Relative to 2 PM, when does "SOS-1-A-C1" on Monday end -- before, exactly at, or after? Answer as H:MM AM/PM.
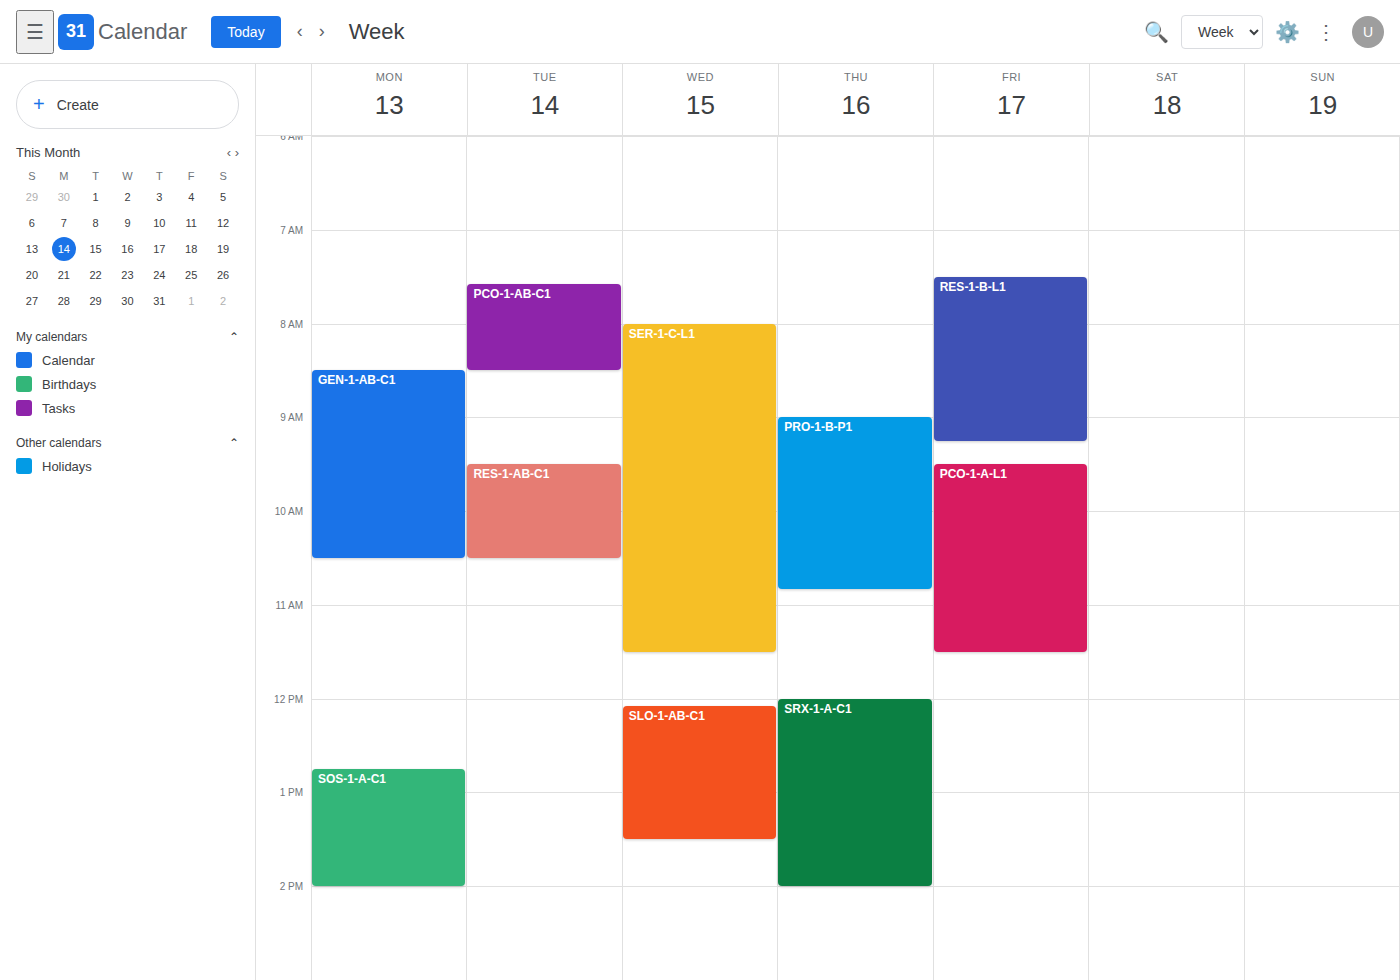
2:00 PM -- exactly at 2 PM, on the 2 PM line.